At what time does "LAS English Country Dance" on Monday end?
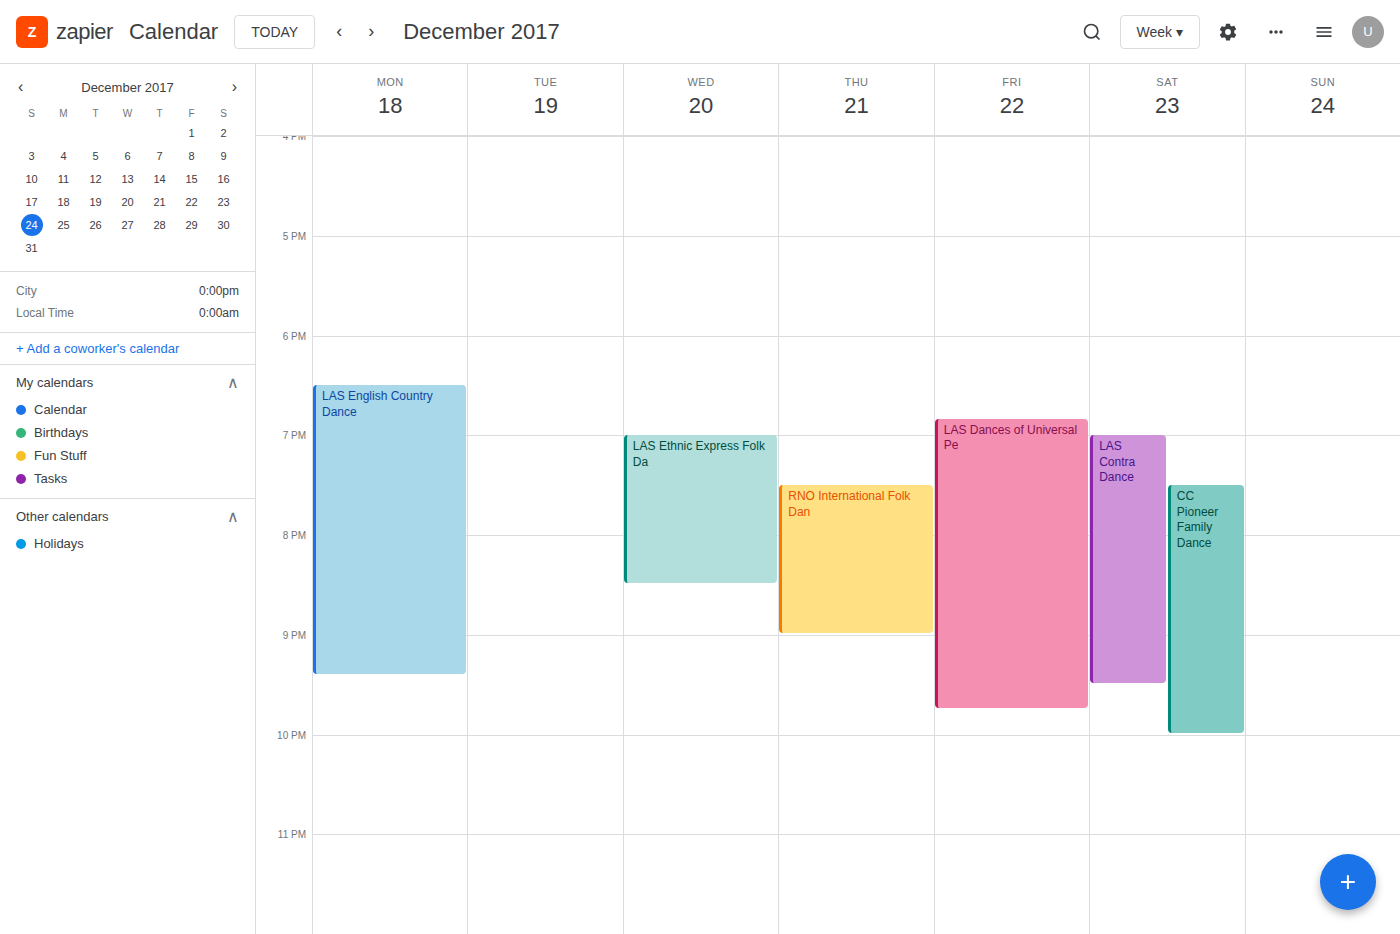
9:25 PM